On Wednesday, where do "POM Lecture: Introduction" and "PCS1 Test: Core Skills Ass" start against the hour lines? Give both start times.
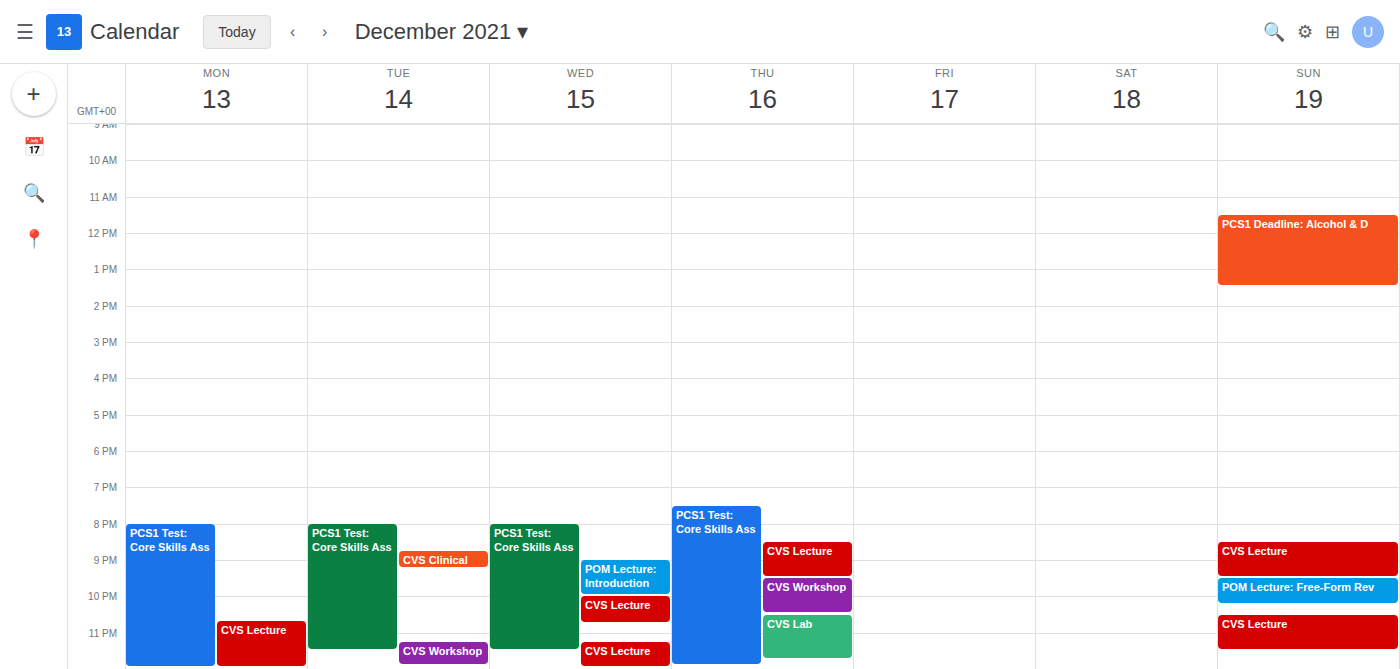
"POM Lecture: Introduction": 9:00 PM, exactly on the 9 PM line. "PCS1 Test: Core Skills Ass": 8:00 PM, exactly on the 8 PM line.